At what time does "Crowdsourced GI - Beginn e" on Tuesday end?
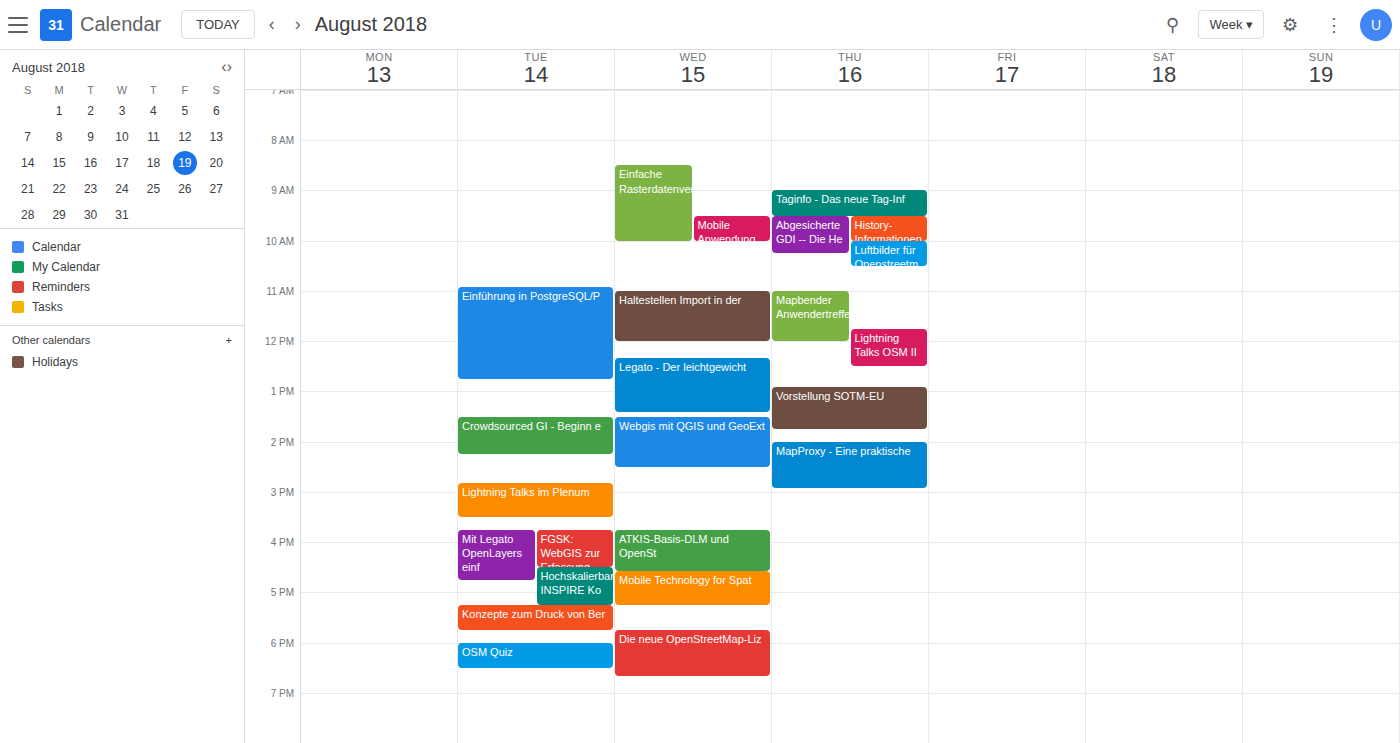
2:15 PM